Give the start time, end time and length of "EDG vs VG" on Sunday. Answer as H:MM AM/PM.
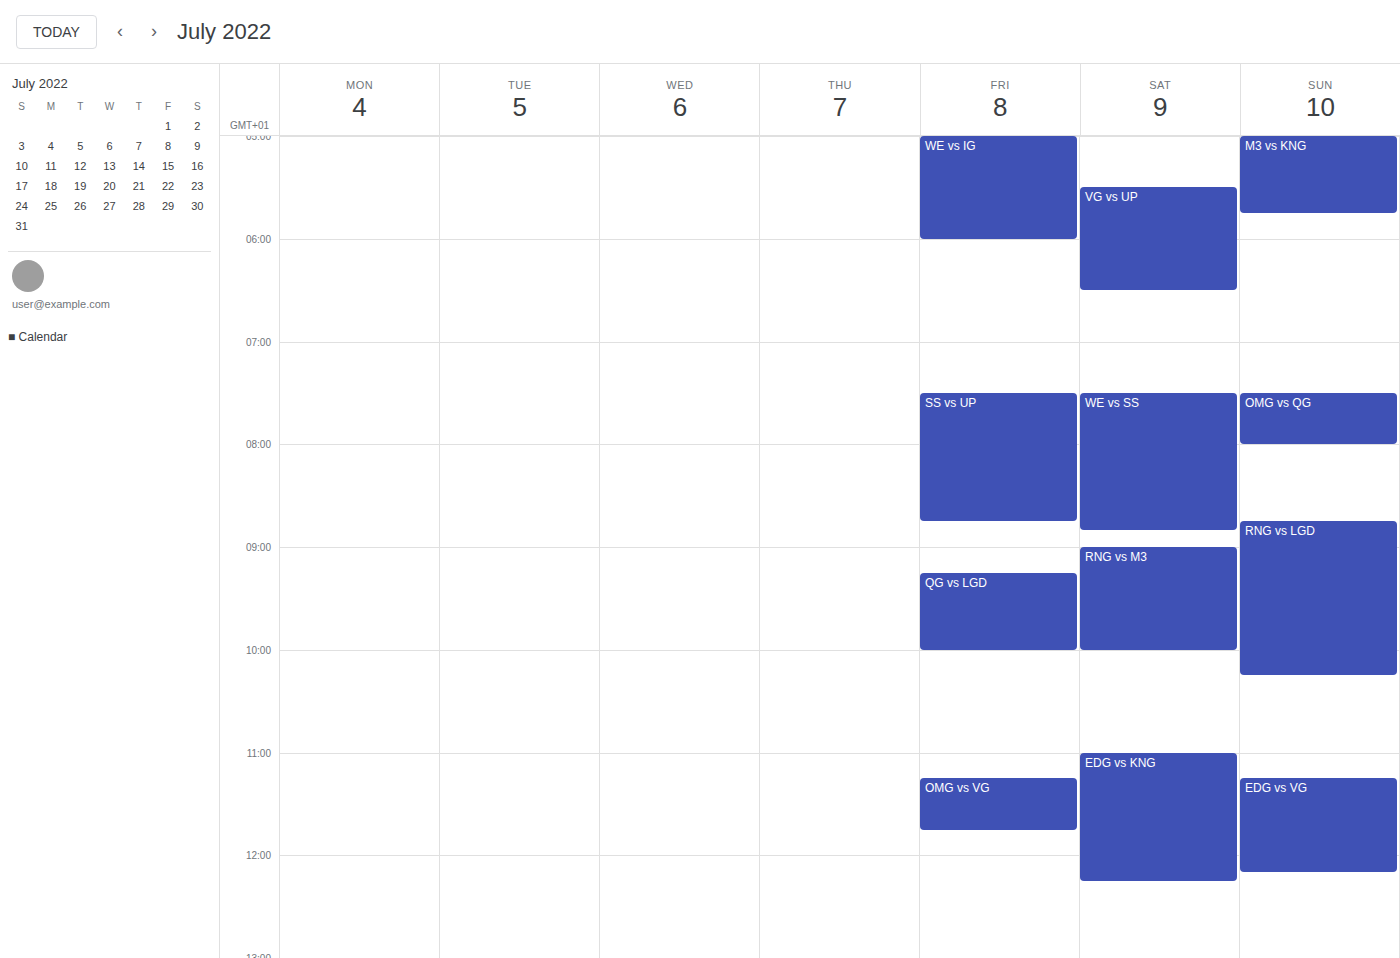
11:15 AM to 12:10 PM, 55 minutes